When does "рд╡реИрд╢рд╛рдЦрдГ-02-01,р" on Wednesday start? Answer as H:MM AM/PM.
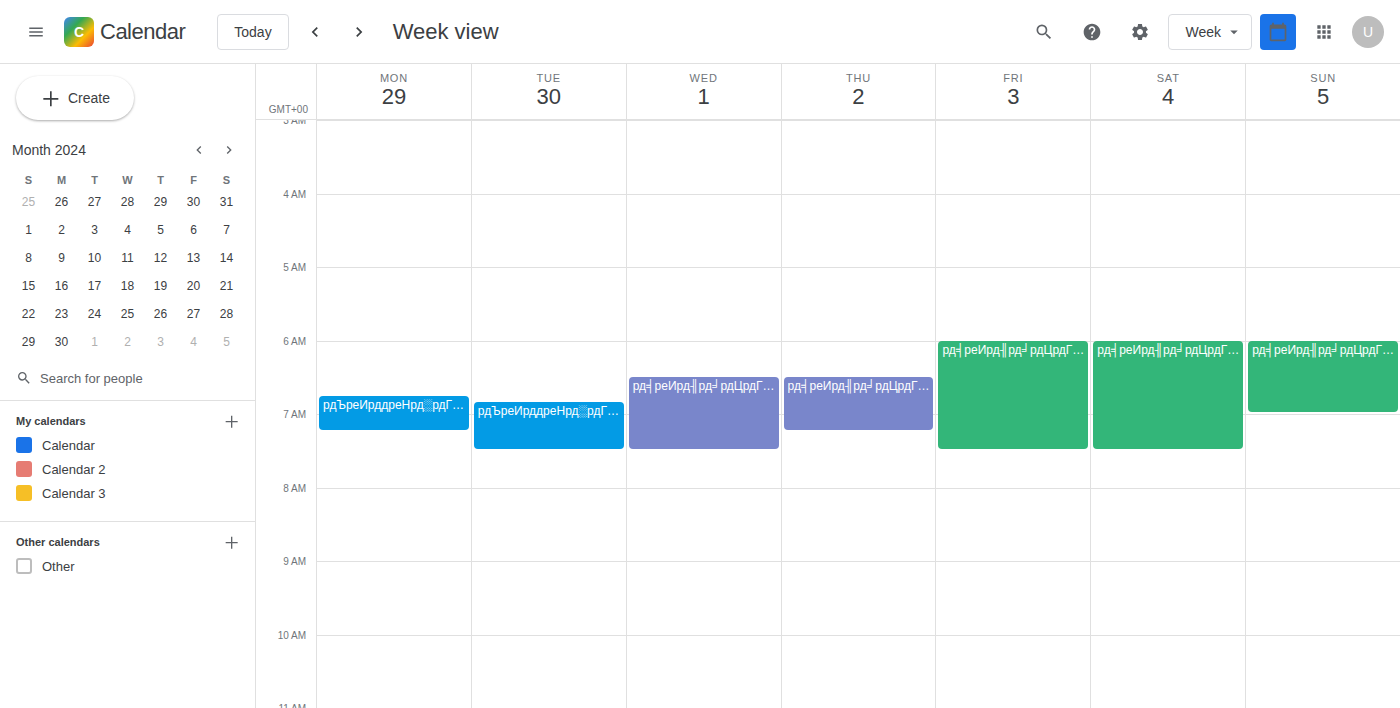
6:30 AM